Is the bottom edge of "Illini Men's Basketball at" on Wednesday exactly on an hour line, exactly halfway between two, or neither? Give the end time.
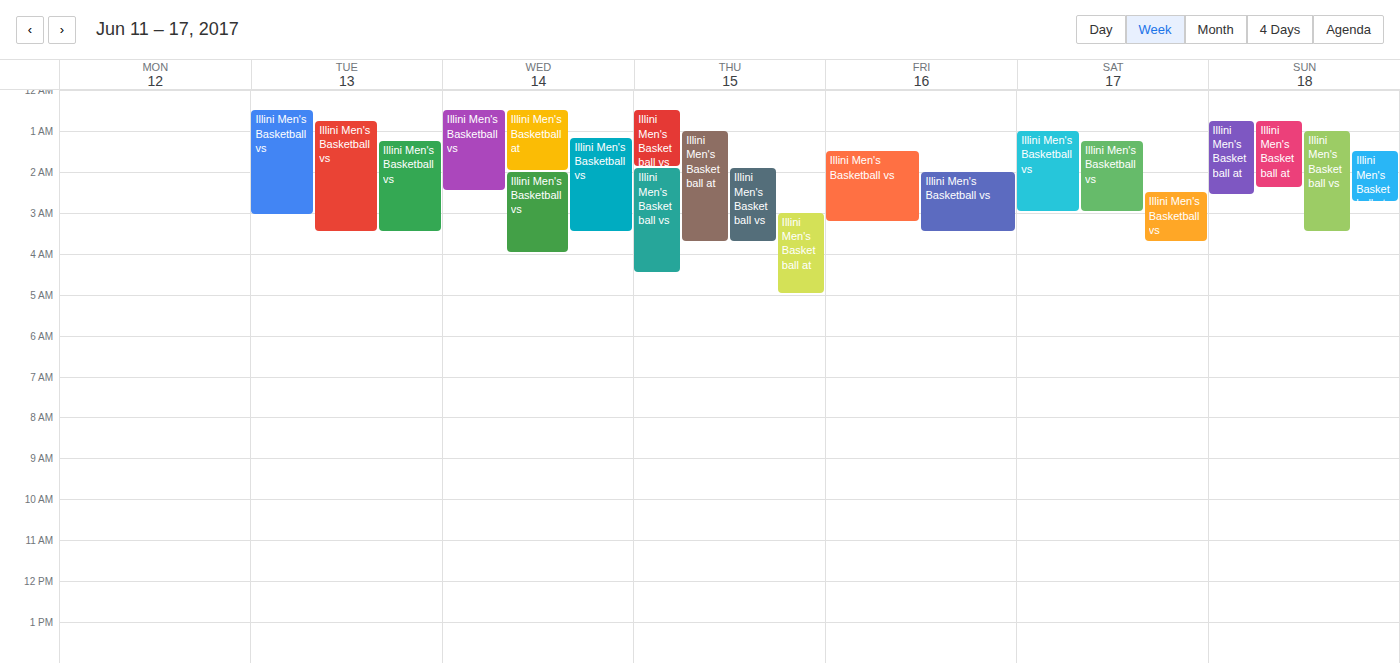
2:00 AM -- exactly on the 2 AM line.